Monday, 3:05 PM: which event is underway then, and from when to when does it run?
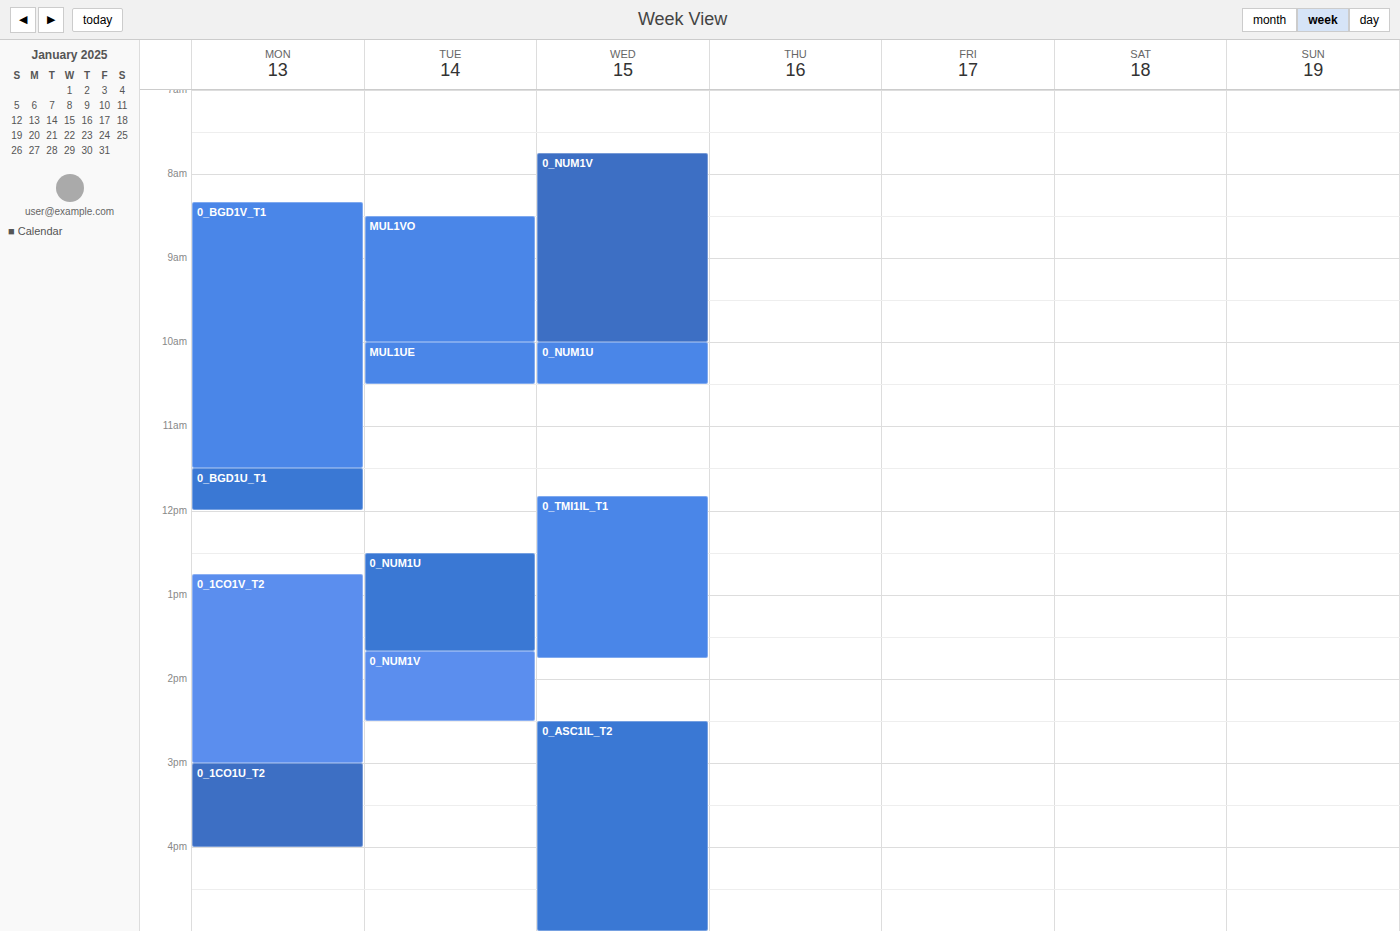
"0_1CO1U_T2", 3:00 PM to 4:00 PM